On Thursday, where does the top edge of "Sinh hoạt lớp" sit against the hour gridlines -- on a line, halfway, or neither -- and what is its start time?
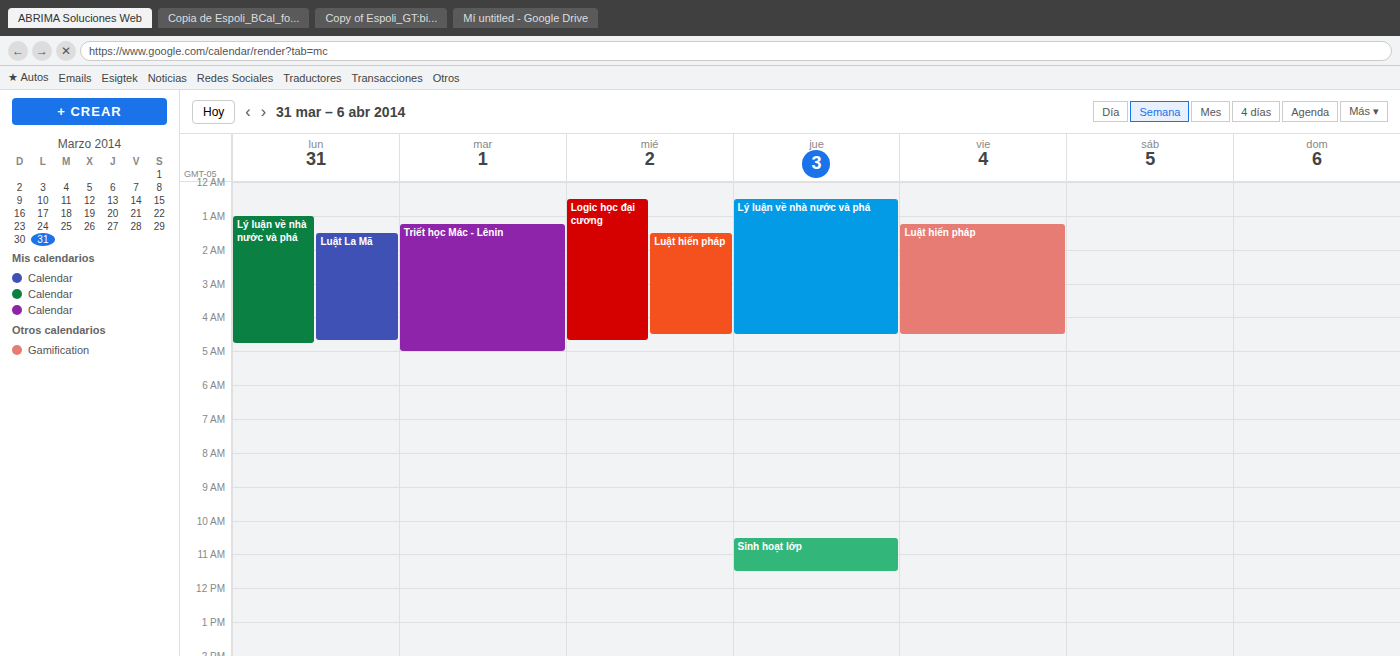
10:30 AM -- halfway between the 10 AM and 11 AM lines.